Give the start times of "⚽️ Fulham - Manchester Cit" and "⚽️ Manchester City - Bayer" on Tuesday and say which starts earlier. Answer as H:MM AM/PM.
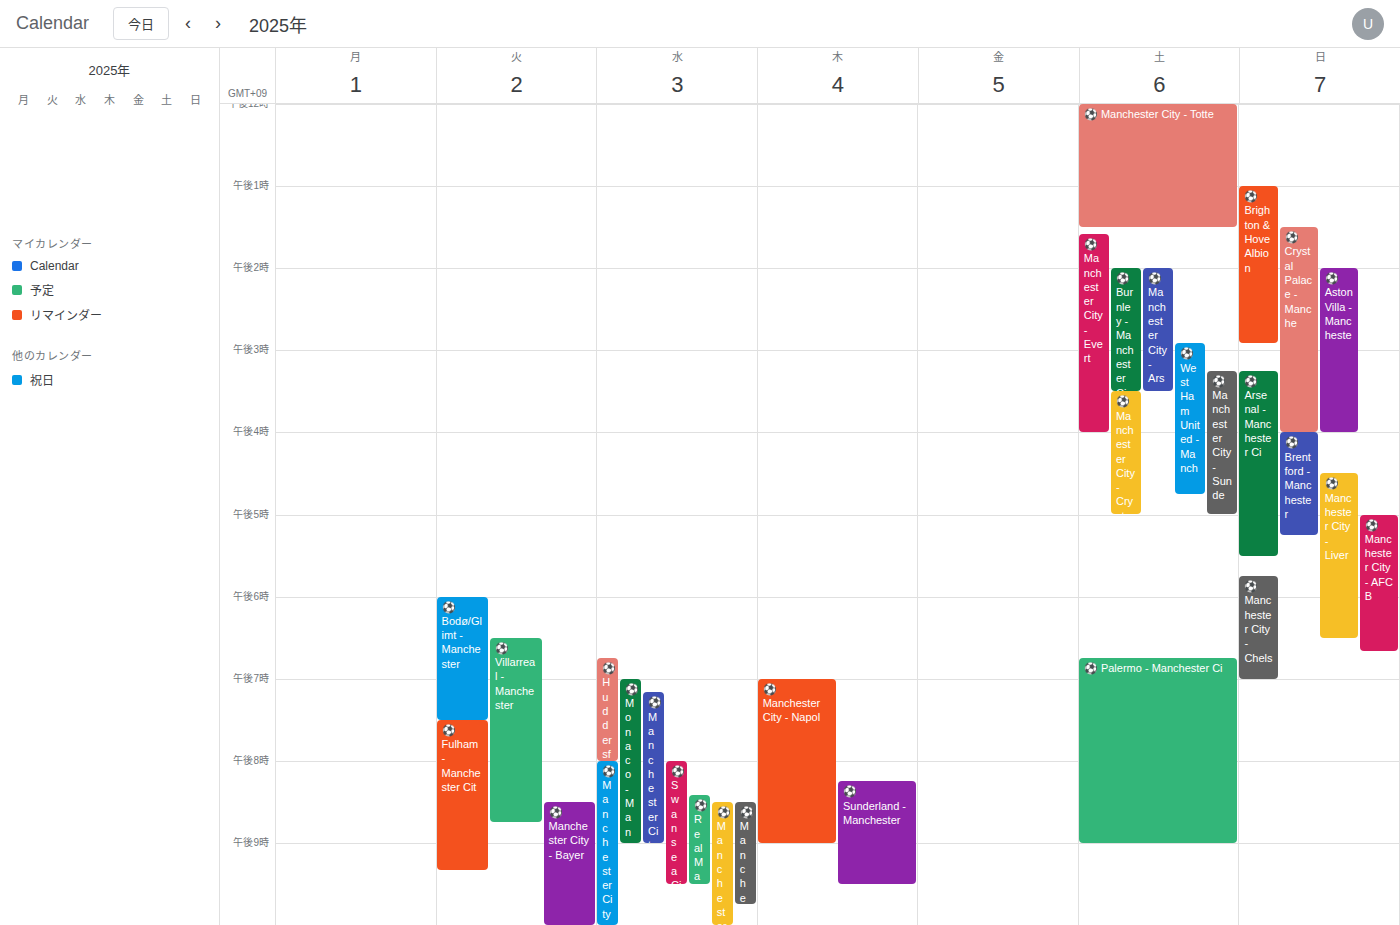
"⚽️ Fulham - Manchester Cit" 7:30 PM; "⚽️ Manchester City - Bayer" 8:30 PM.